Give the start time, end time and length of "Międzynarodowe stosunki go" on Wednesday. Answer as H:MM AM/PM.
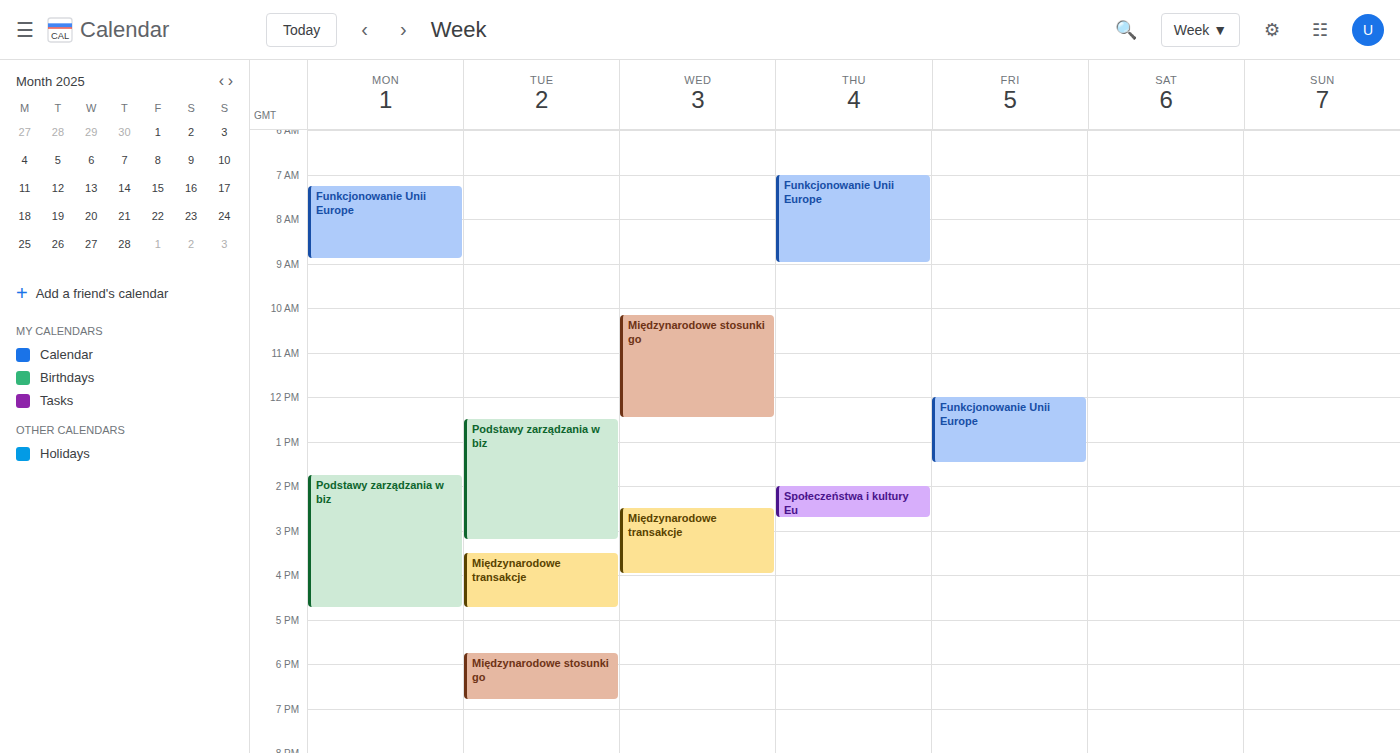
10:10 AM to 12:30 PM, 2 hours 20 minutes